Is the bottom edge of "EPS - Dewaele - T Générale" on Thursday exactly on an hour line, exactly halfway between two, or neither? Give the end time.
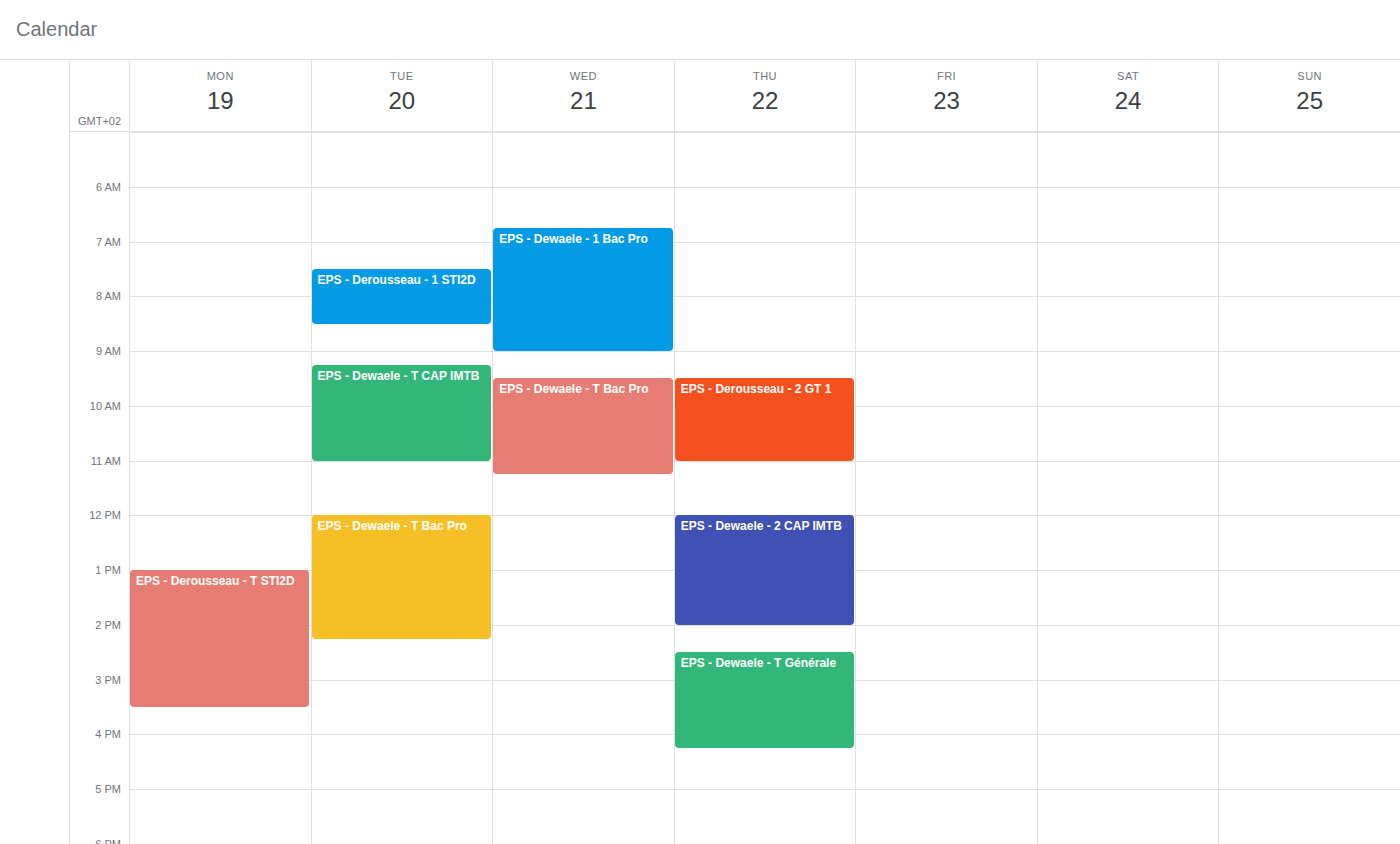
4:15 PM -- neither: a quarter of the way from the 4 PM line to the 5 PM line.